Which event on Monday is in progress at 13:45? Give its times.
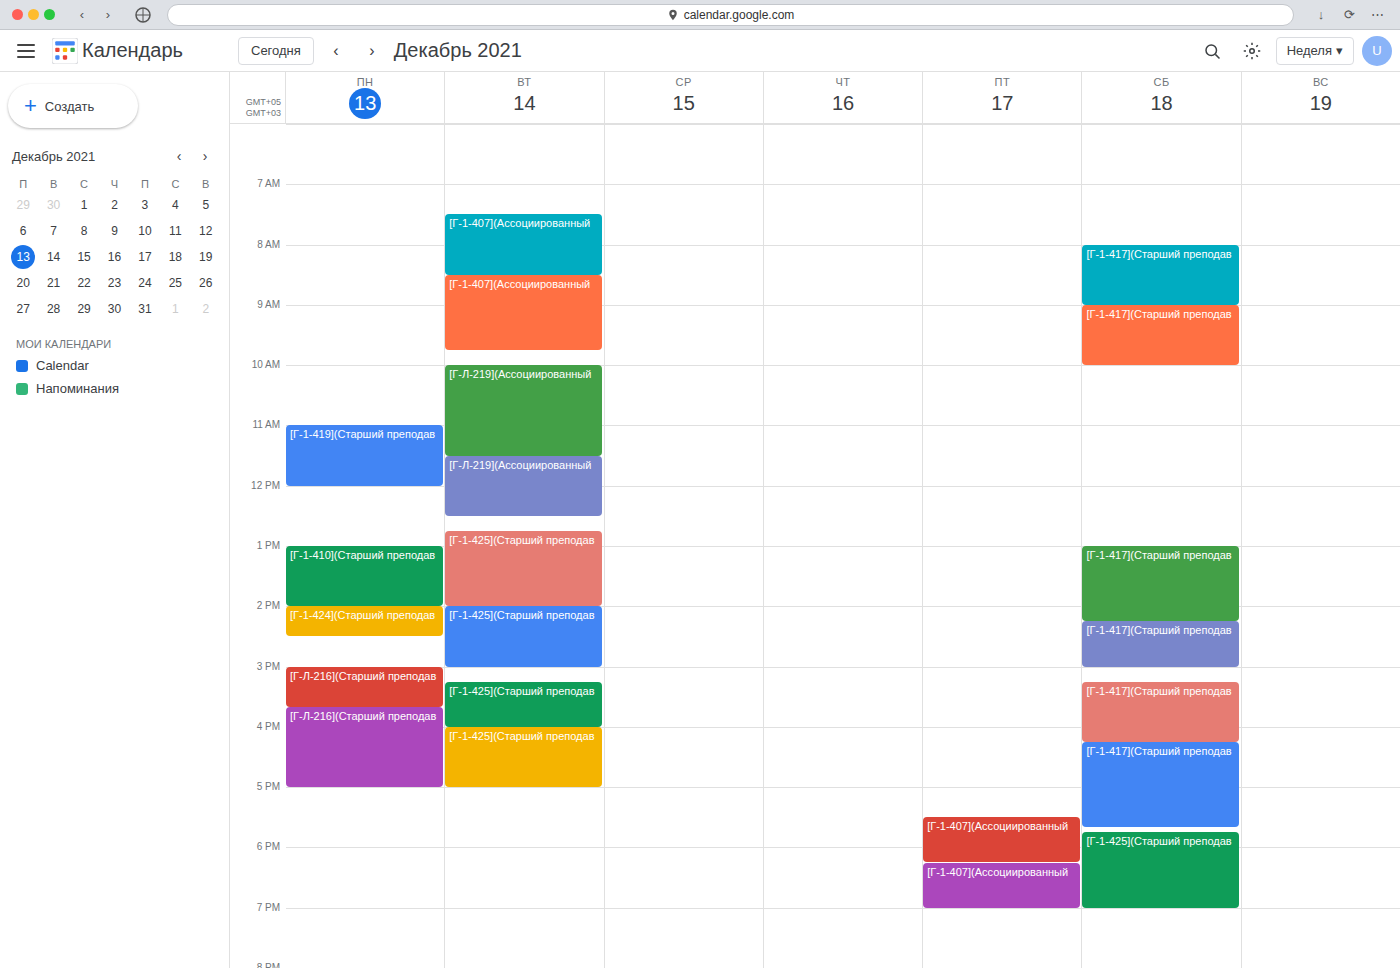
"[Г-1-410](Старший преподав", 13:00 to 14:00